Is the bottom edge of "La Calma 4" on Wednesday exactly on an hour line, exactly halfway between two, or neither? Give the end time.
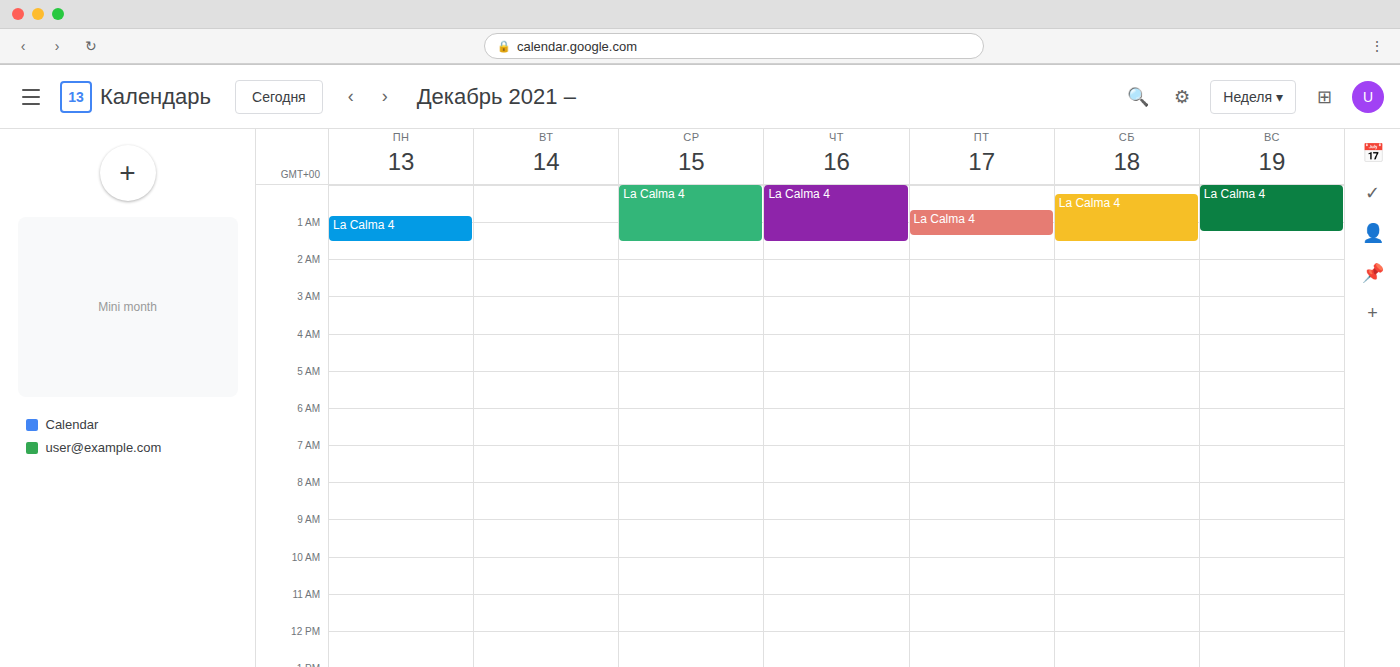
1:30 AM -- halfway between the 1 AM and 2 AM lines.